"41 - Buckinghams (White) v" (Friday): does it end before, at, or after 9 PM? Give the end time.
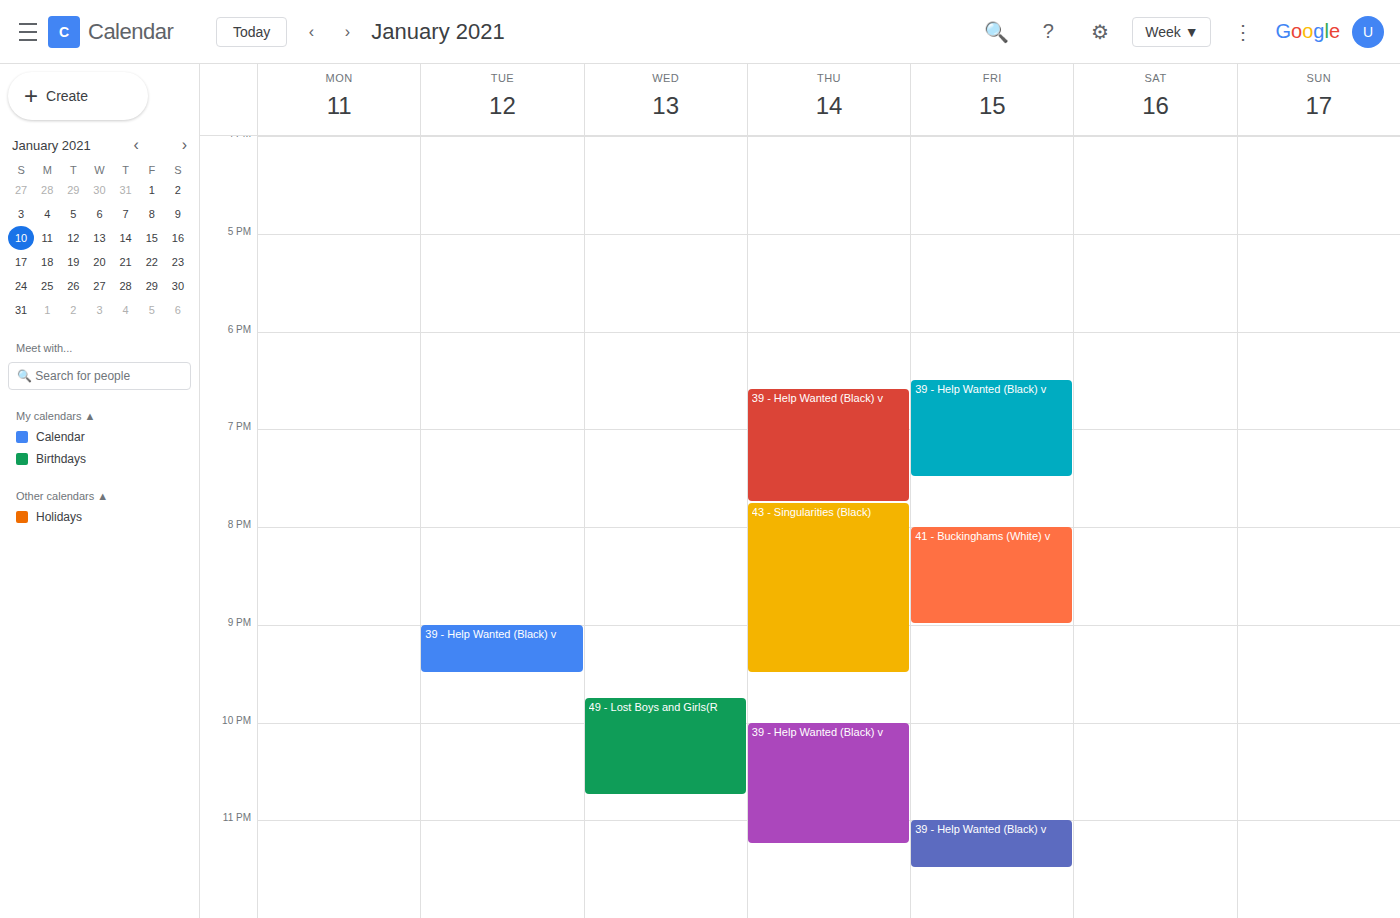
9:00 PM -- exactly at 9 PM, on the 9 PM line.